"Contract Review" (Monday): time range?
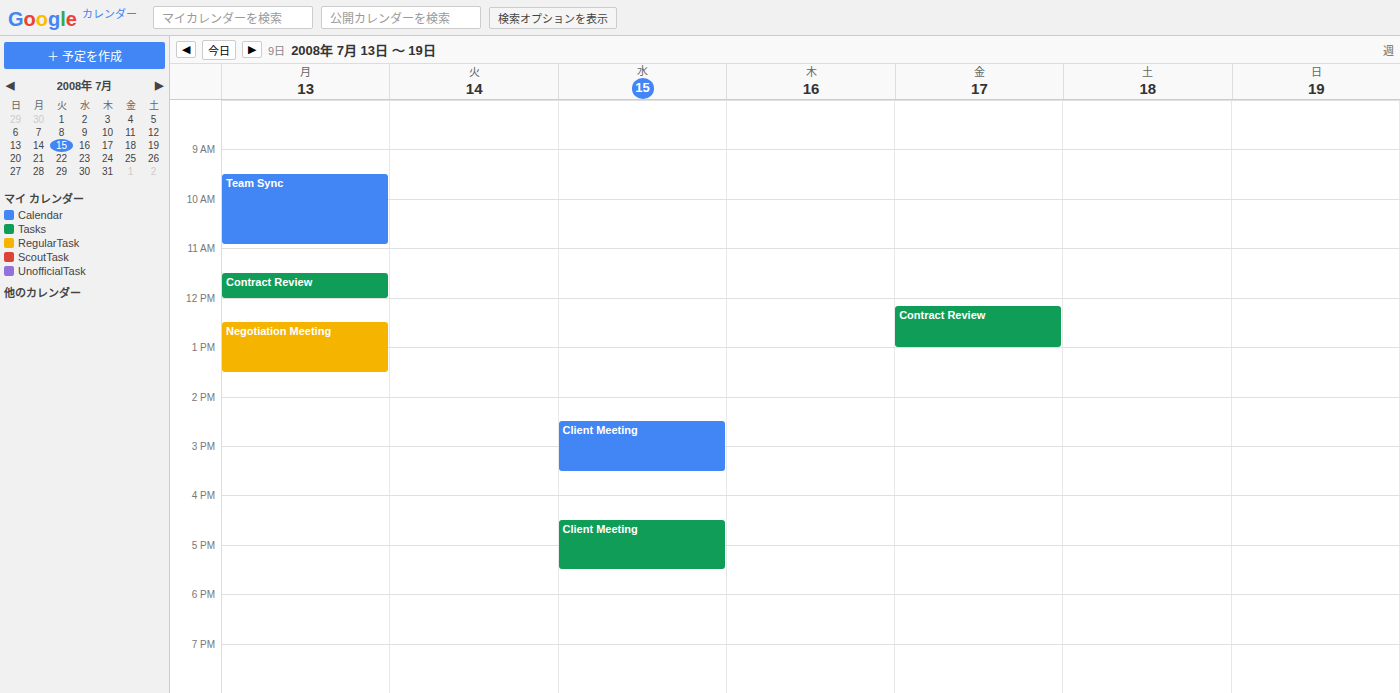
11:30 AM to 12:00 PM